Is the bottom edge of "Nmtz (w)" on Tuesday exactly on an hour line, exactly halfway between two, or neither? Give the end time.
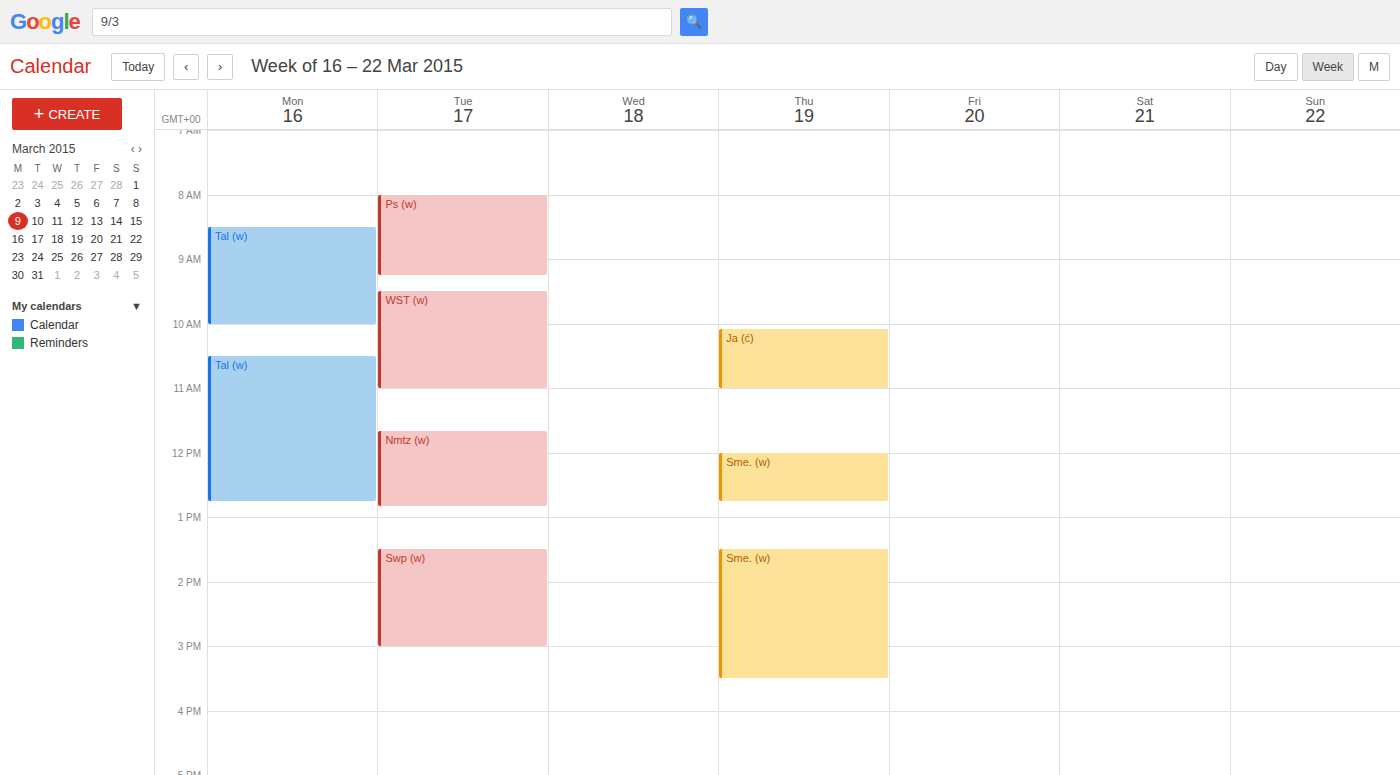
12:50 PM -- neither: 50 minutes below the 12 PM line and 10 minutes above the 1 PM line.